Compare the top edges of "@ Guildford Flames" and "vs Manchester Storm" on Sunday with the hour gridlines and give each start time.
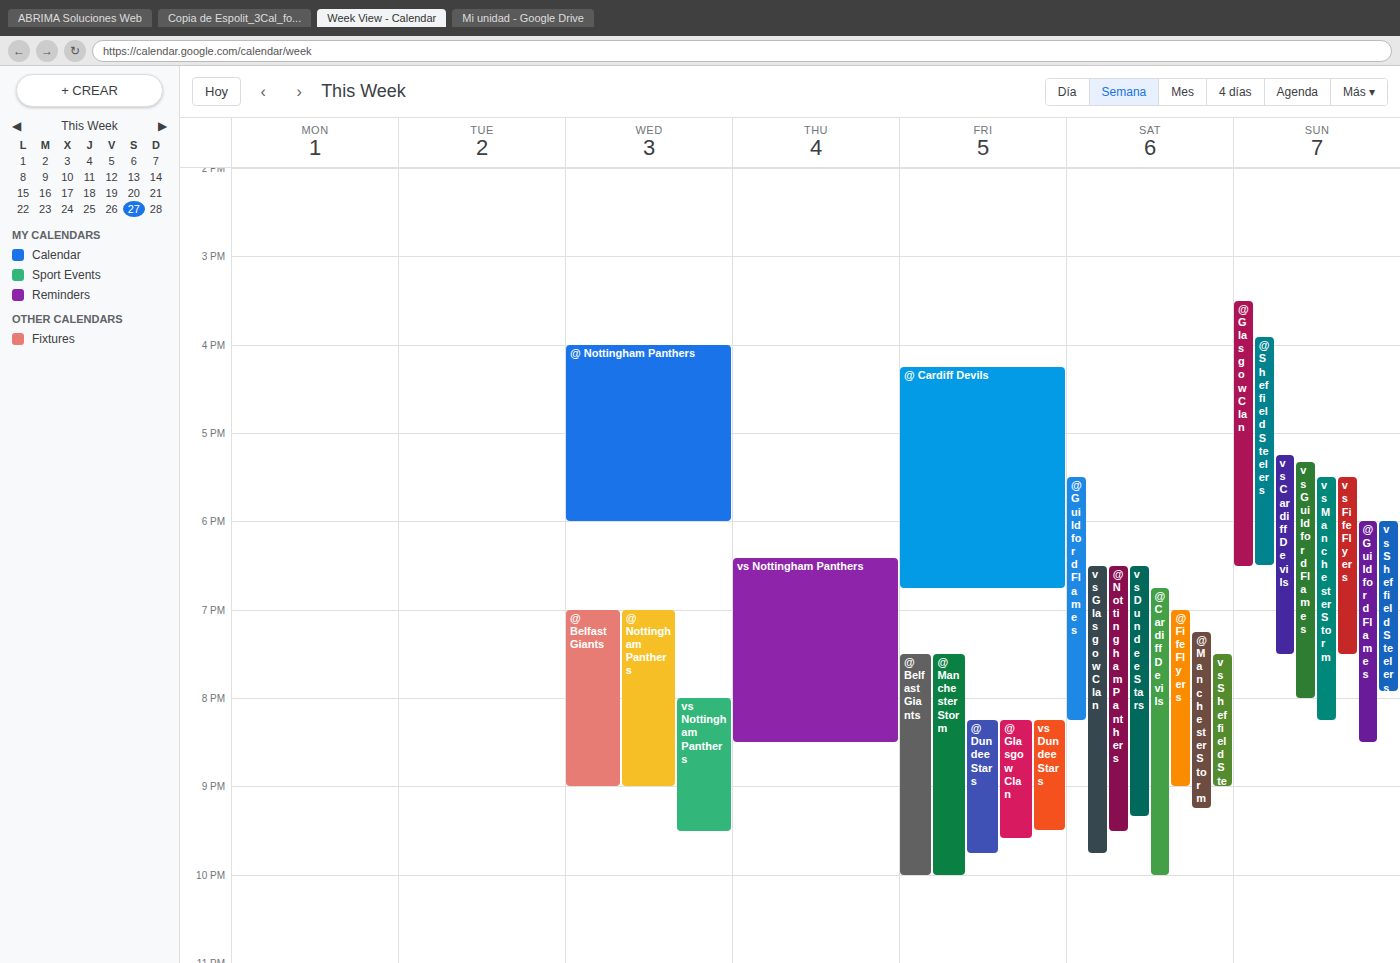
"@ Guildford Flames": 18:00, exactly on the 18:00 line. "vs Manchester Storm": 17:30, halfway between the 17:00 and 18:00 lines.